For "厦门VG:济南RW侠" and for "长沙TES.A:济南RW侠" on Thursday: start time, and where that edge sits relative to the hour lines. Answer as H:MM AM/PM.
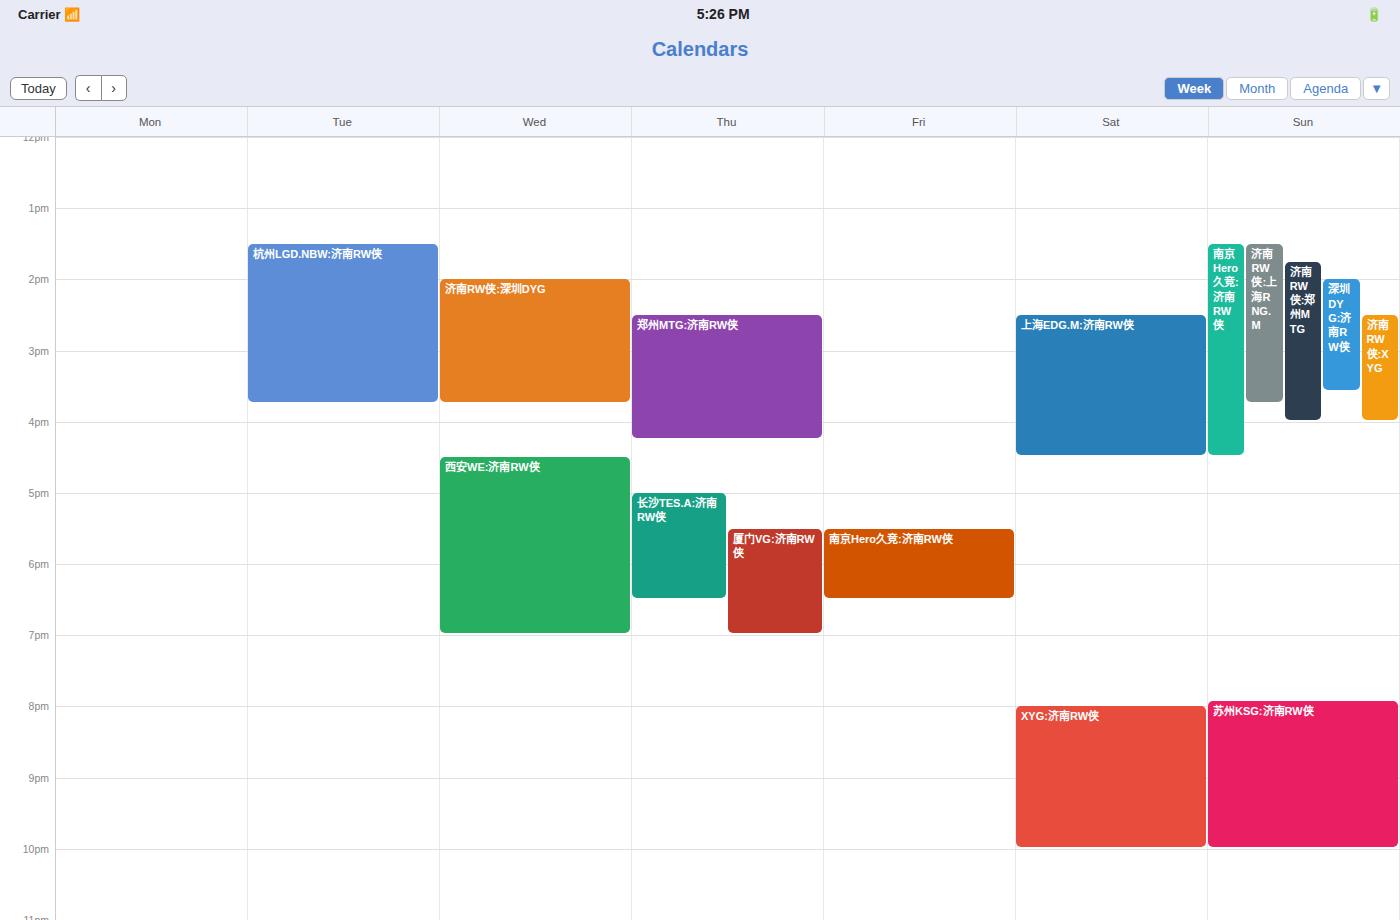
"厦门VG:济南RW侠": 5:30 PM, halfway between the 5 PM and 6 PM lines. "长沙TES.A:济南RW侠": 5:00 PM, exactly on the 5 PM line.